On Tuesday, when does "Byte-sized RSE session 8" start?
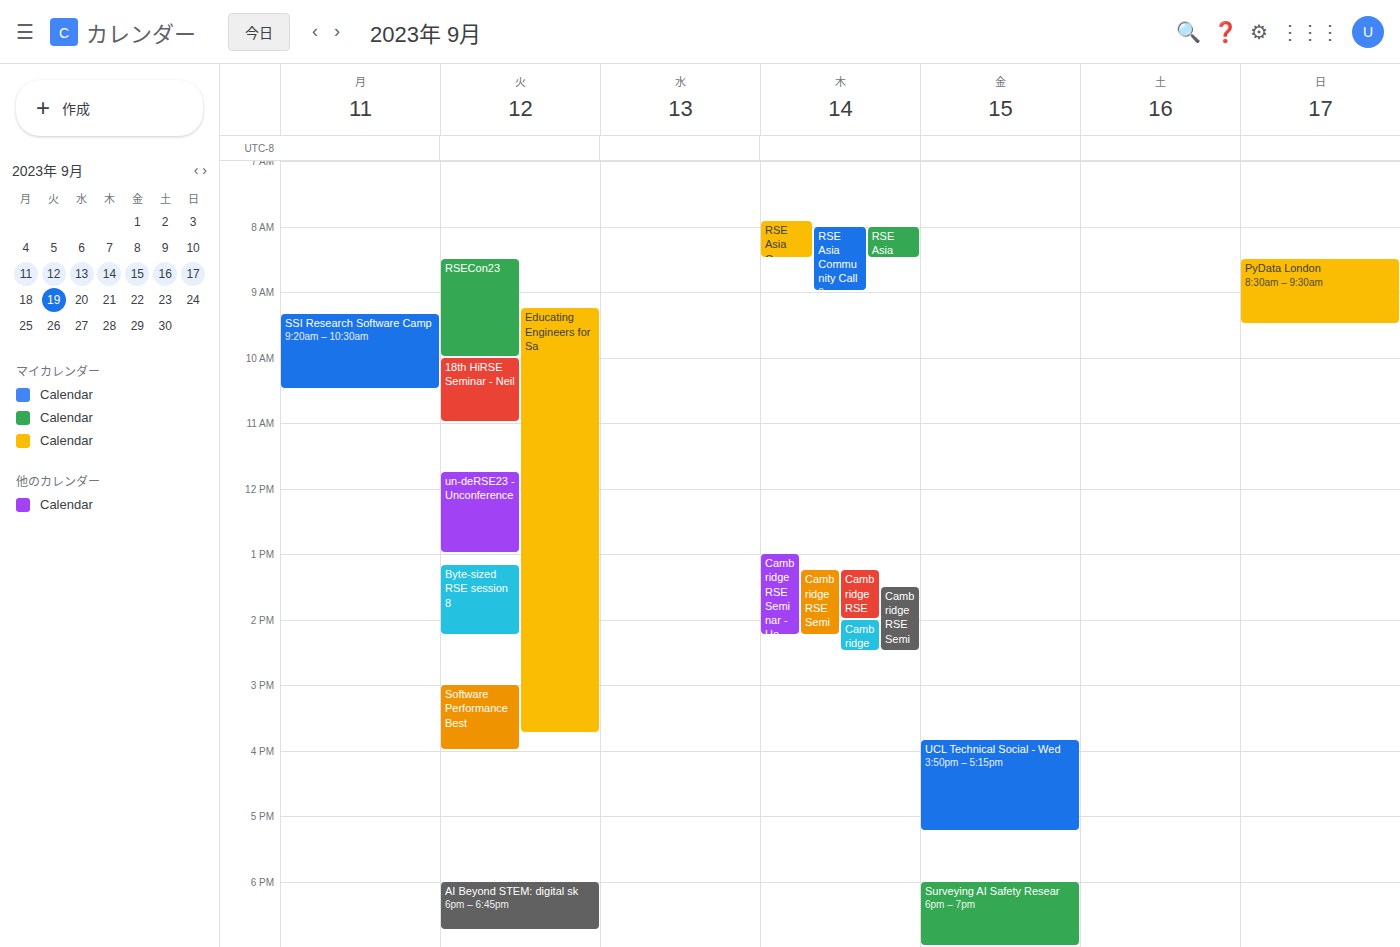
1:10 PM